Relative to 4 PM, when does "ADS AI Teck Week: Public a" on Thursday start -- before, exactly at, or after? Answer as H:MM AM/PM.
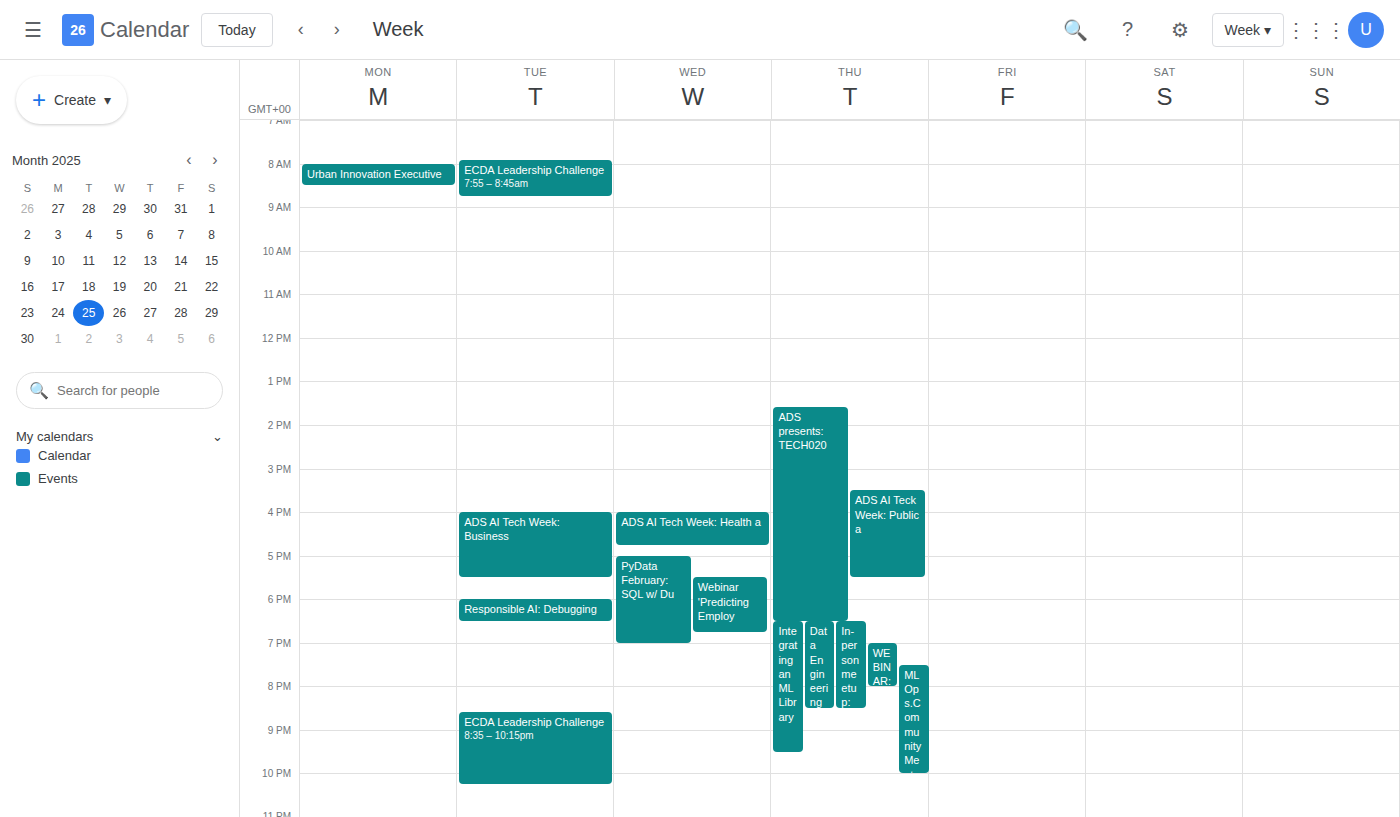
3:30 PM -- before 4 PM, 30 minutes above the 4 PM line.